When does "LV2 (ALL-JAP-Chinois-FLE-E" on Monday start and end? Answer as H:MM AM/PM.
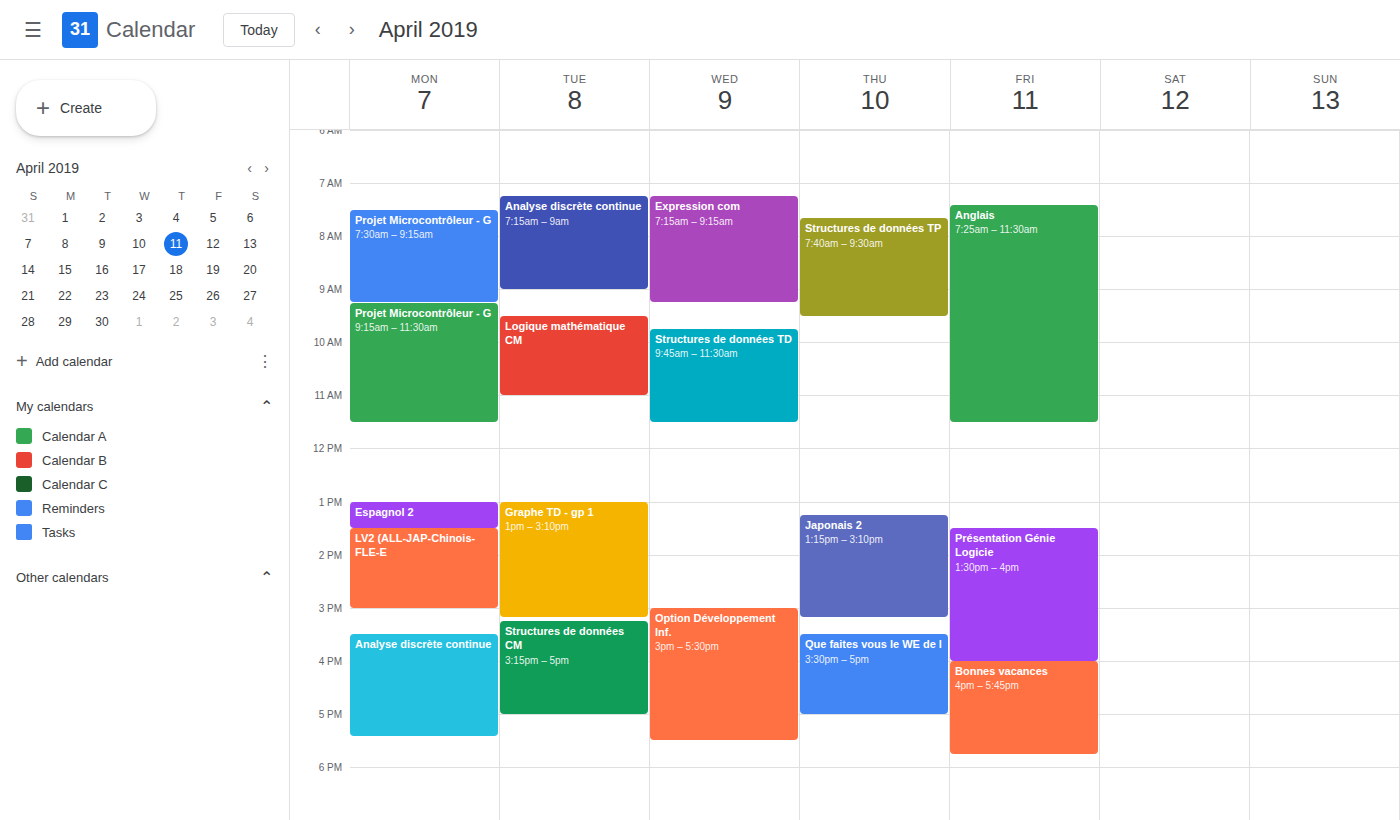
1:30 PM to 3:00 PM